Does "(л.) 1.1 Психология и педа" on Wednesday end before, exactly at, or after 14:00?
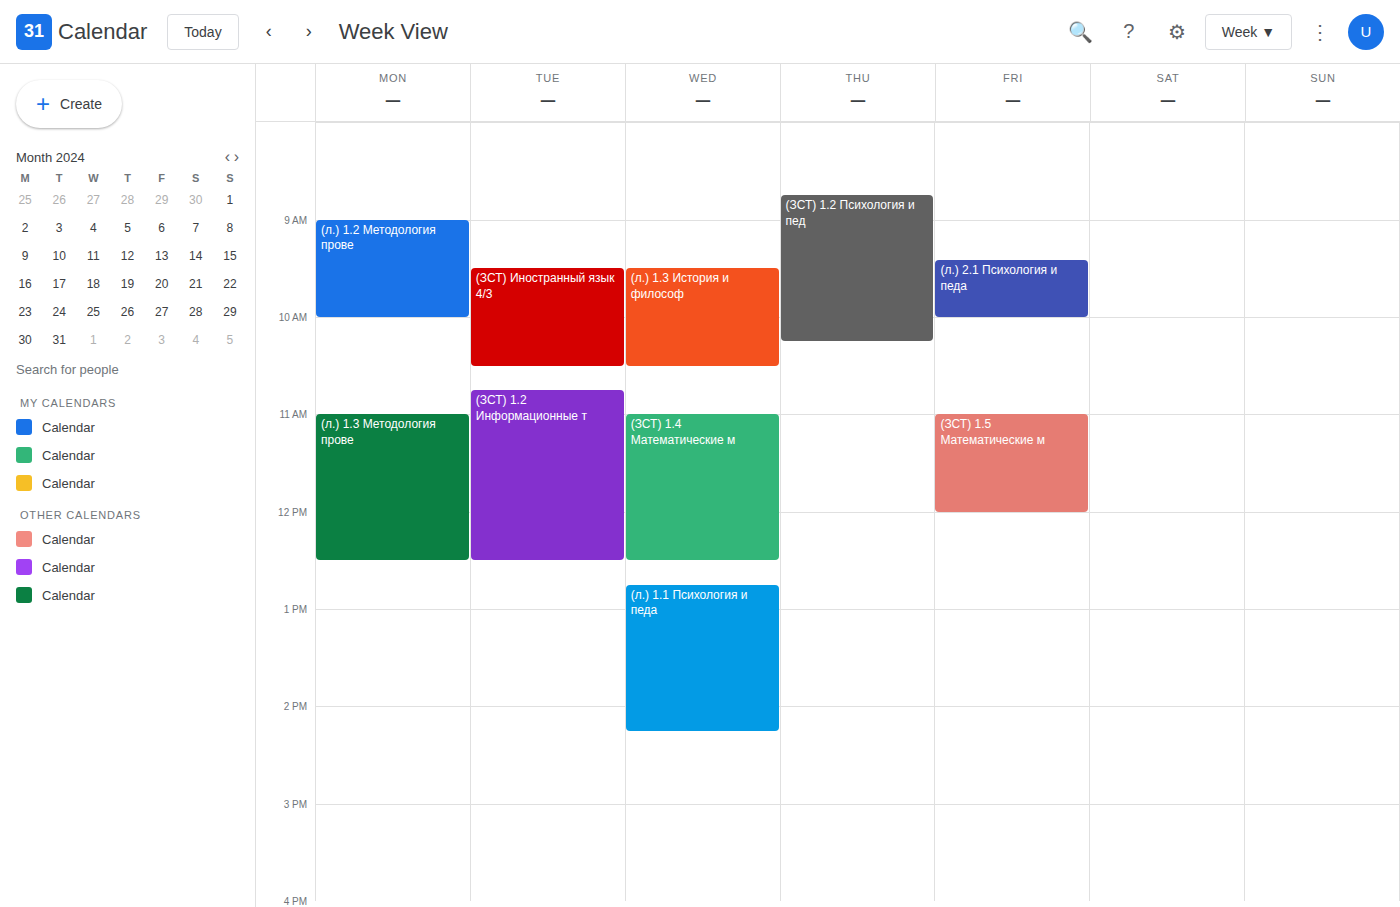
14:15 -- after 14:00, 15 minutes below the 14:00 line.